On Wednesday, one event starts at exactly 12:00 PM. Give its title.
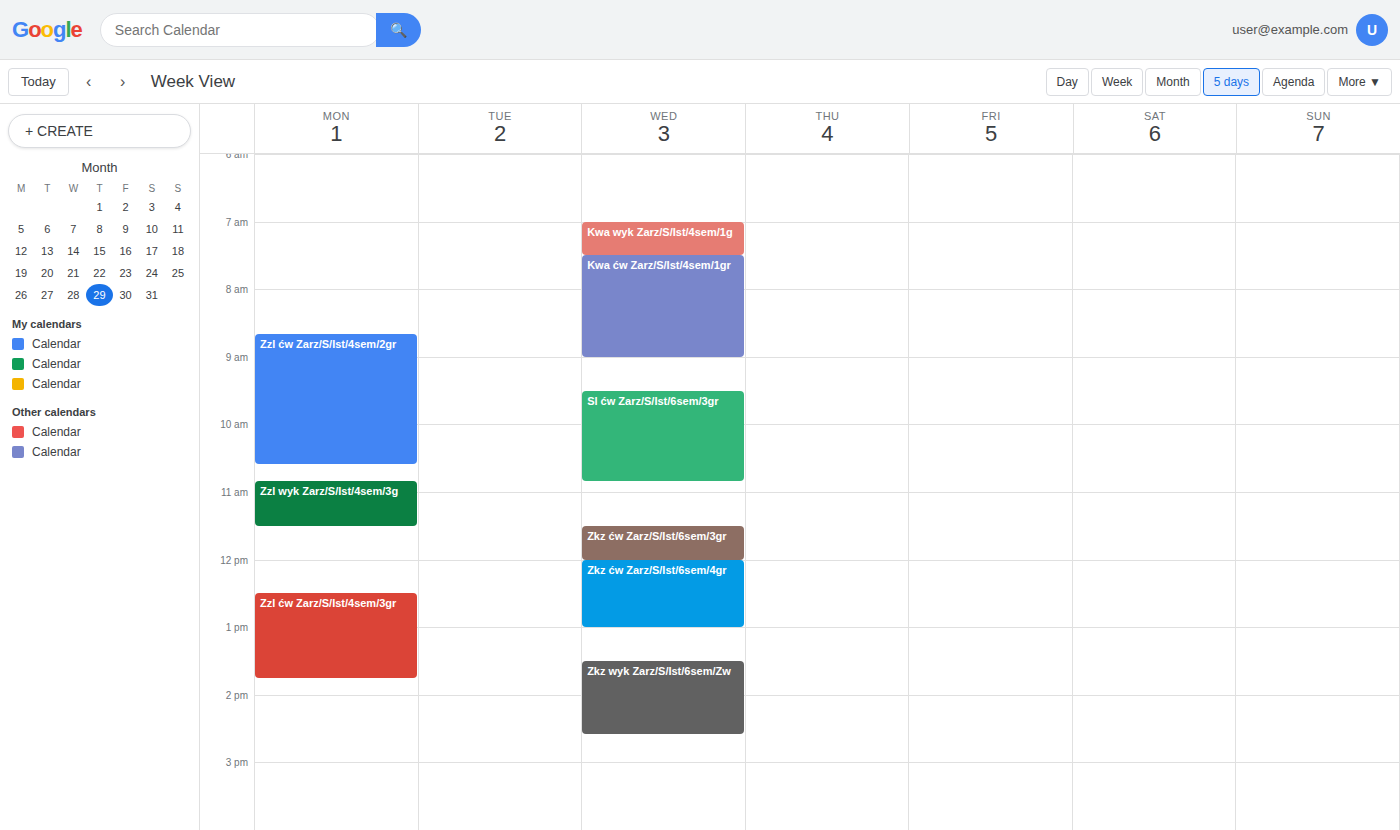
"Zkz ćw Zarz/S/Ist/6sem/4gr"